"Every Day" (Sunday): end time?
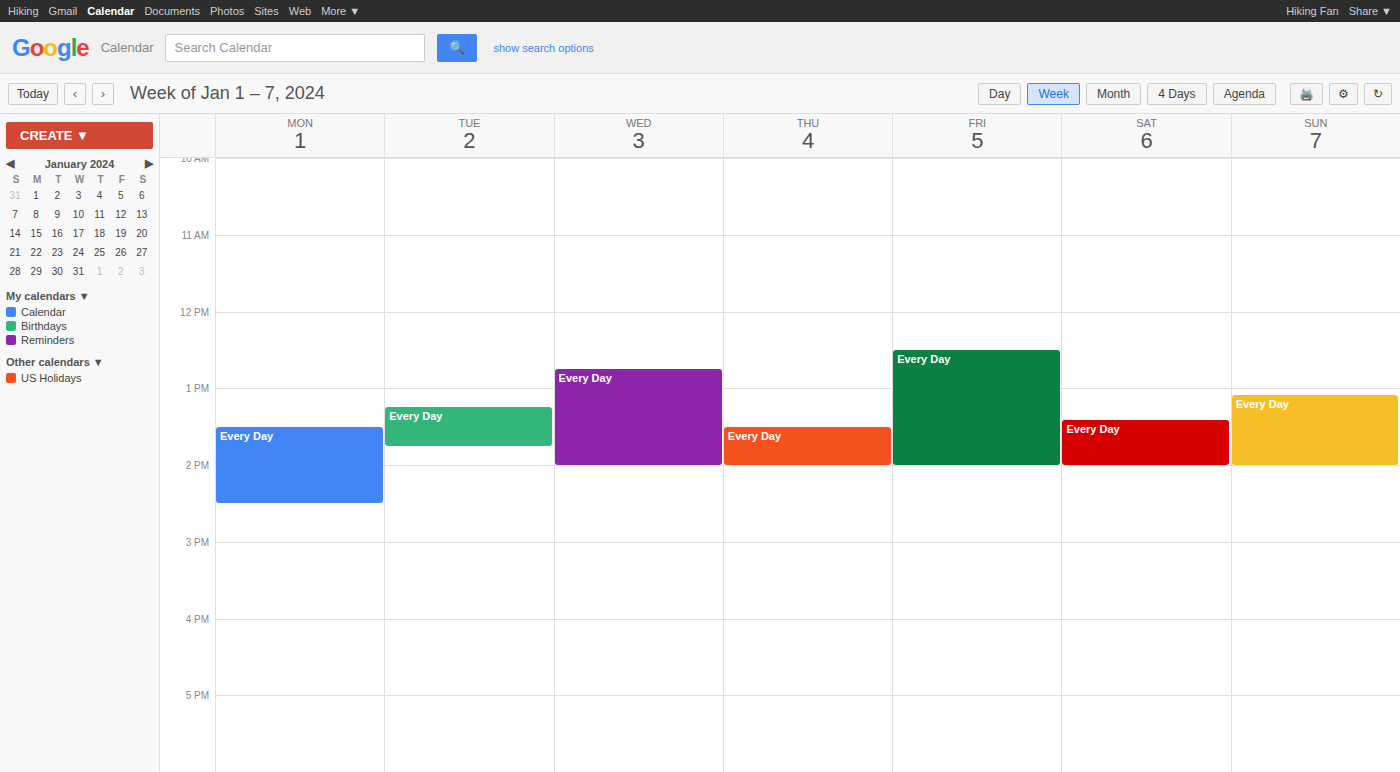
2:00 PM